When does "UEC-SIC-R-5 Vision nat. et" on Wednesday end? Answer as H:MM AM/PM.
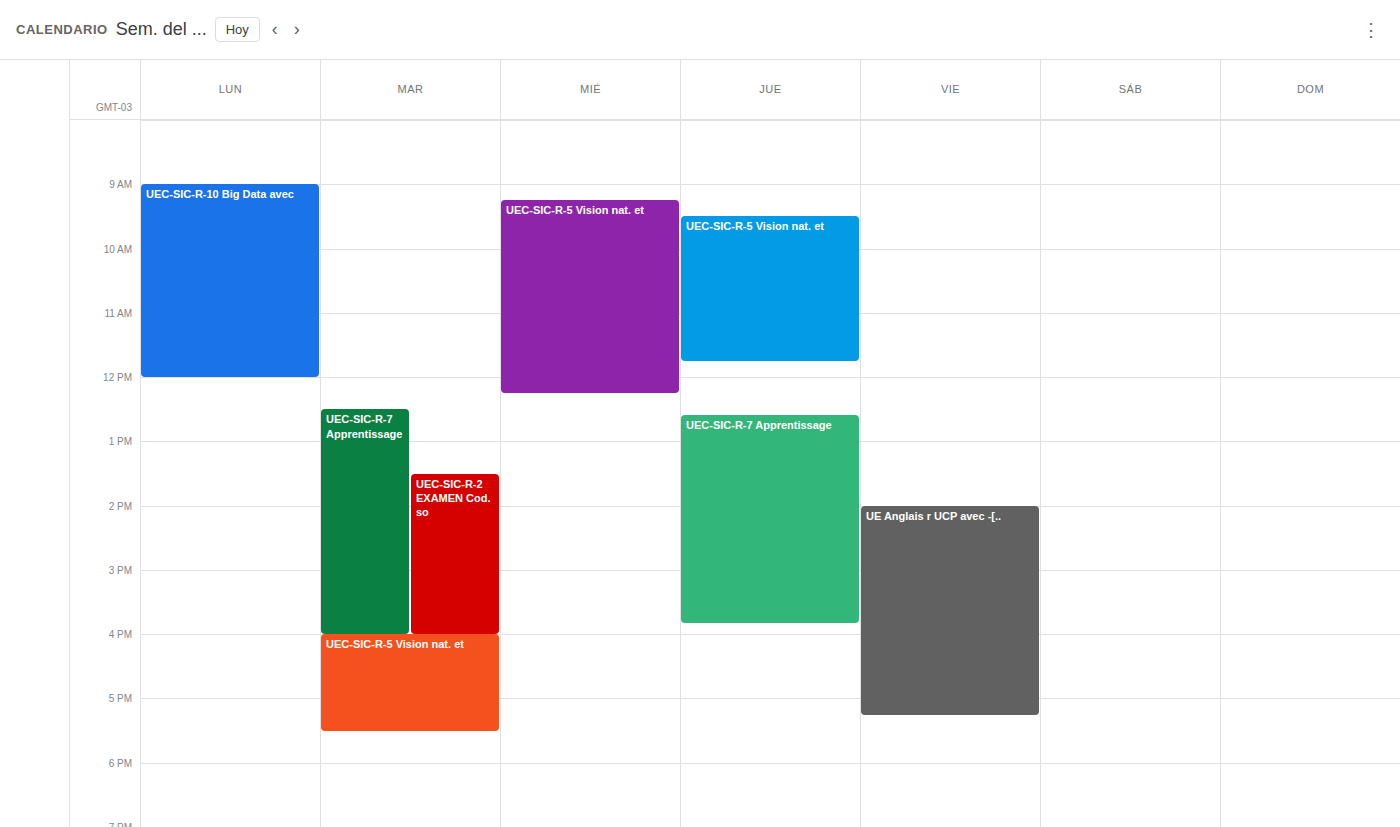
12:15 PM